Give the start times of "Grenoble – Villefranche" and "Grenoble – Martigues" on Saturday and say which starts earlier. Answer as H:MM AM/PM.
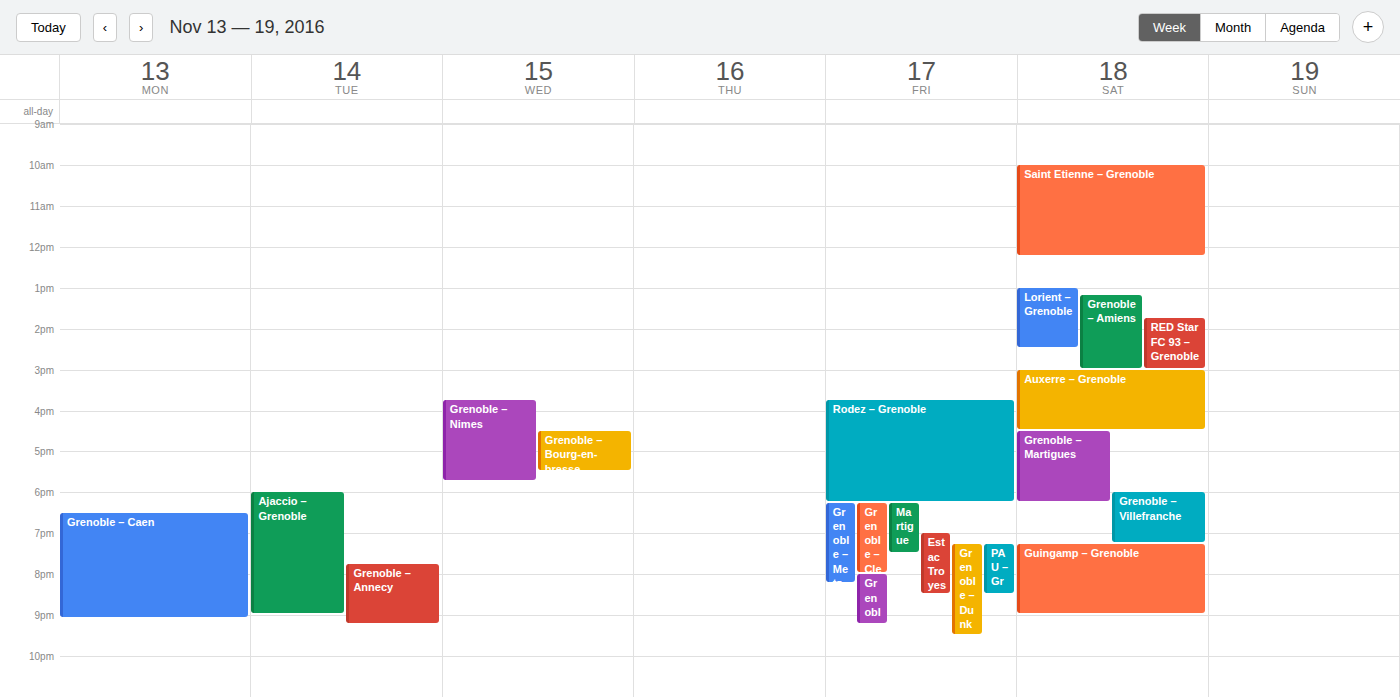
"Grenoble – Martigues" 4:30 PM; "Grenoble – Villefranche" 6:00 PM.